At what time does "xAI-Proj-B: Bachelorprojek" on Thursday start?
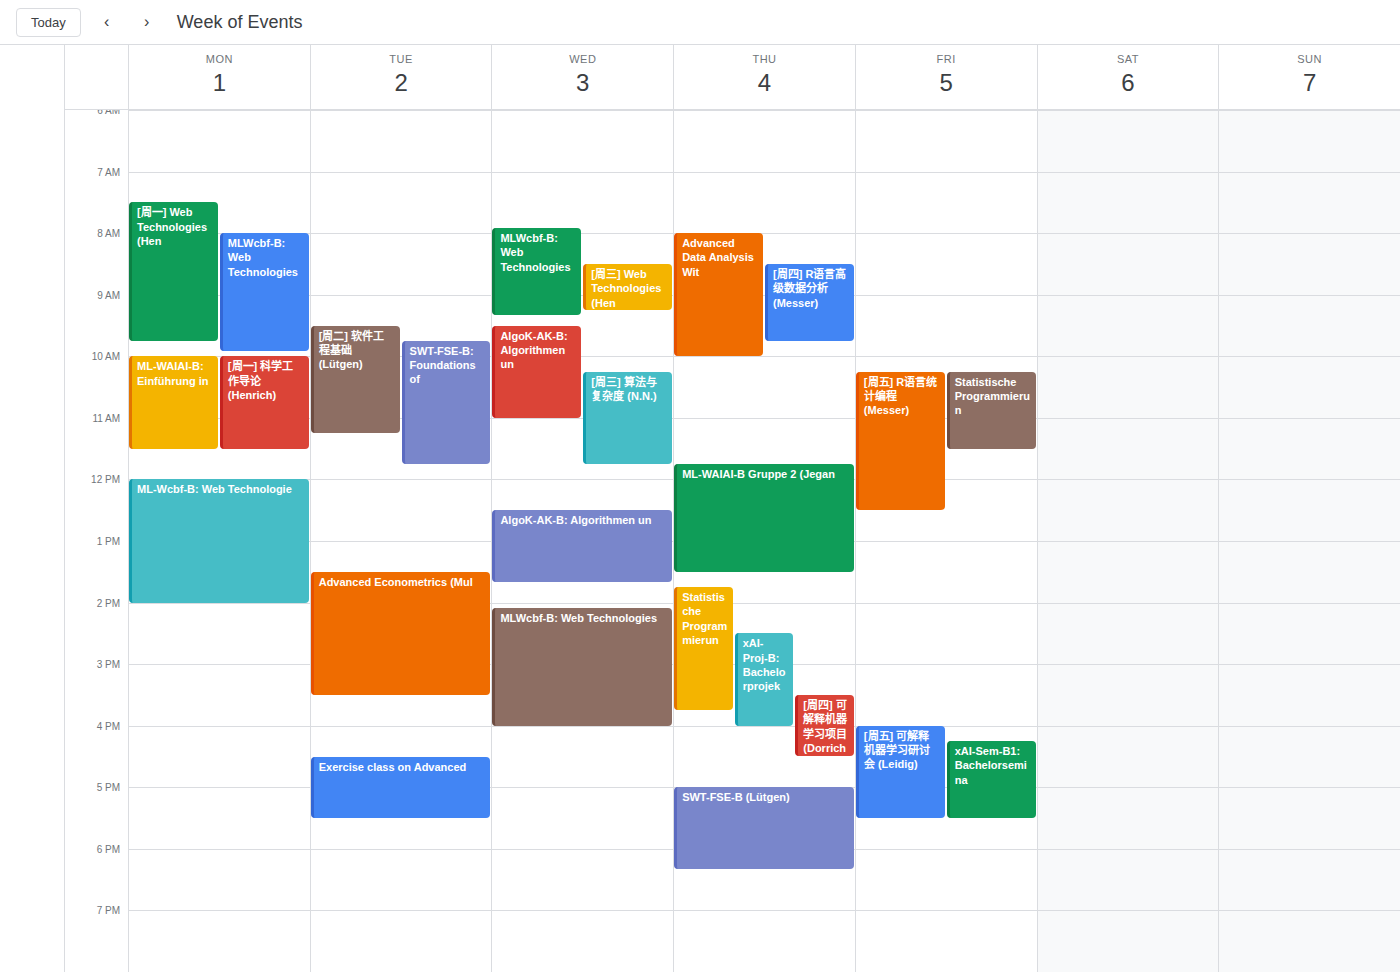
2:30 PM